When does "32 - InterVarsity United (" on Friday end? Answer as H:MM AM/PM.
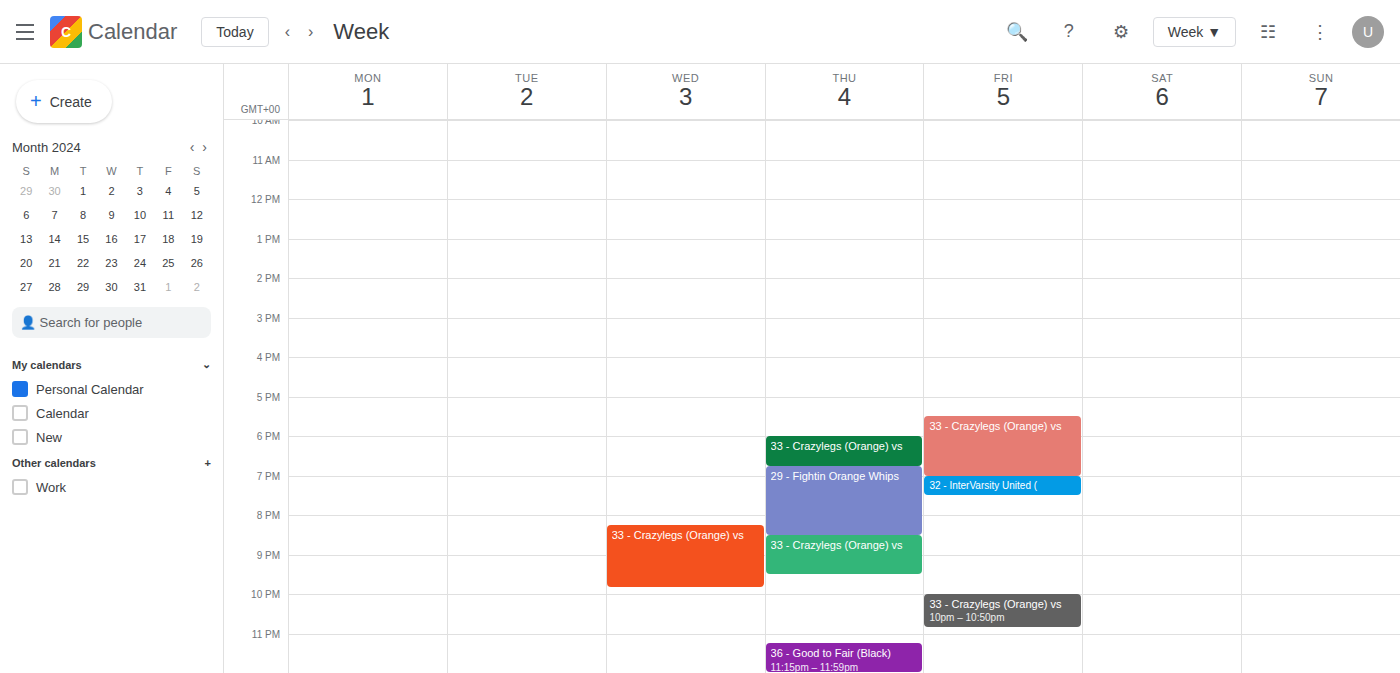
7:30 PM